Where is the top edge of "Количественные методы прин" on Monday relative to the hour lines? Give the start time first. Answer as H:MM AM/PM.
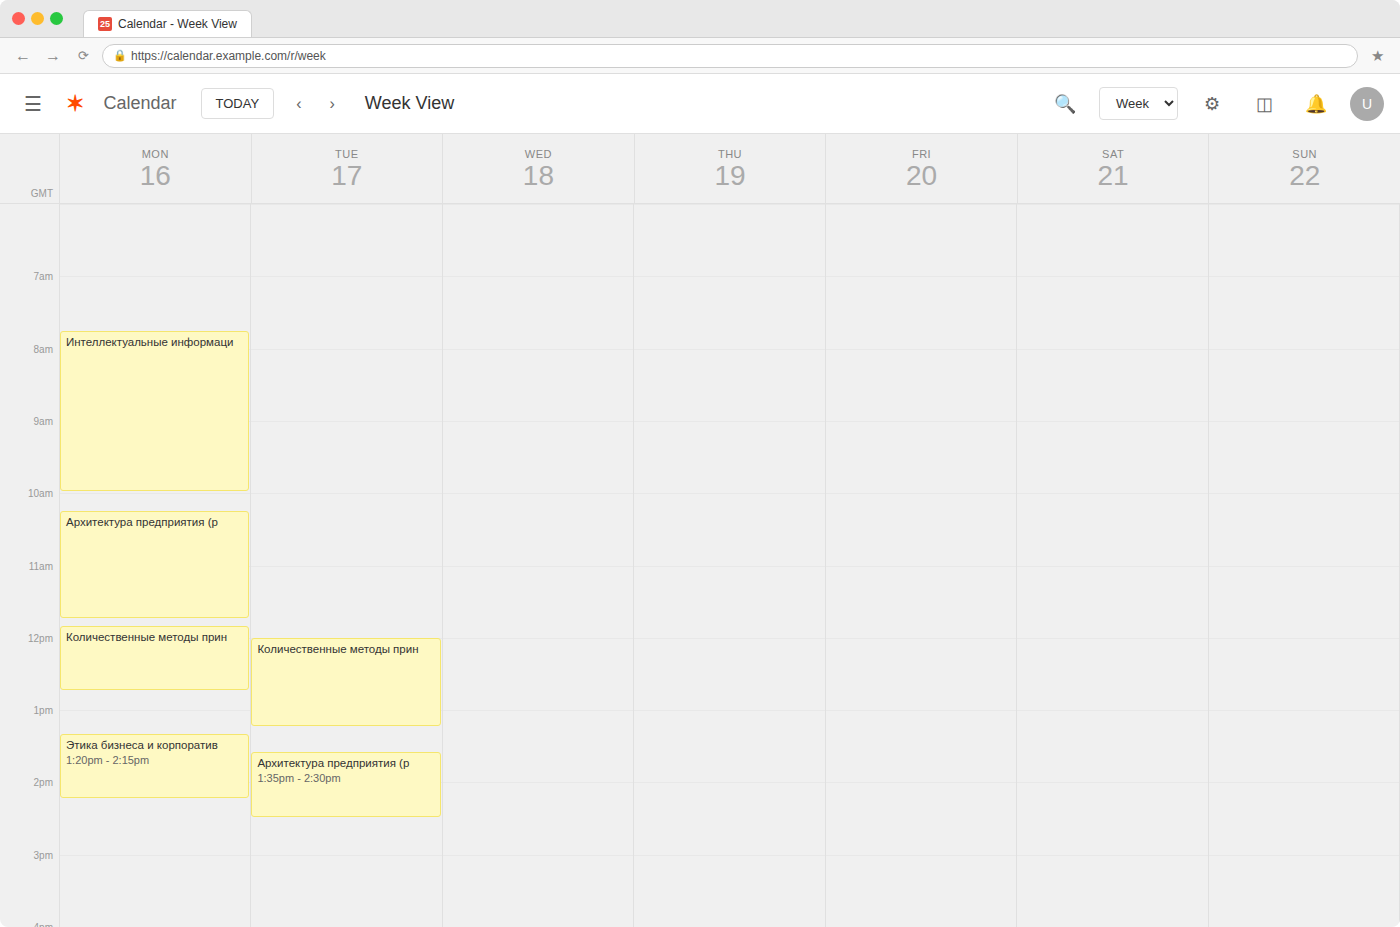
11:50 AM -- neither: 50 minutes below the 11 AM line and 10 minutes above the 12 PM line.